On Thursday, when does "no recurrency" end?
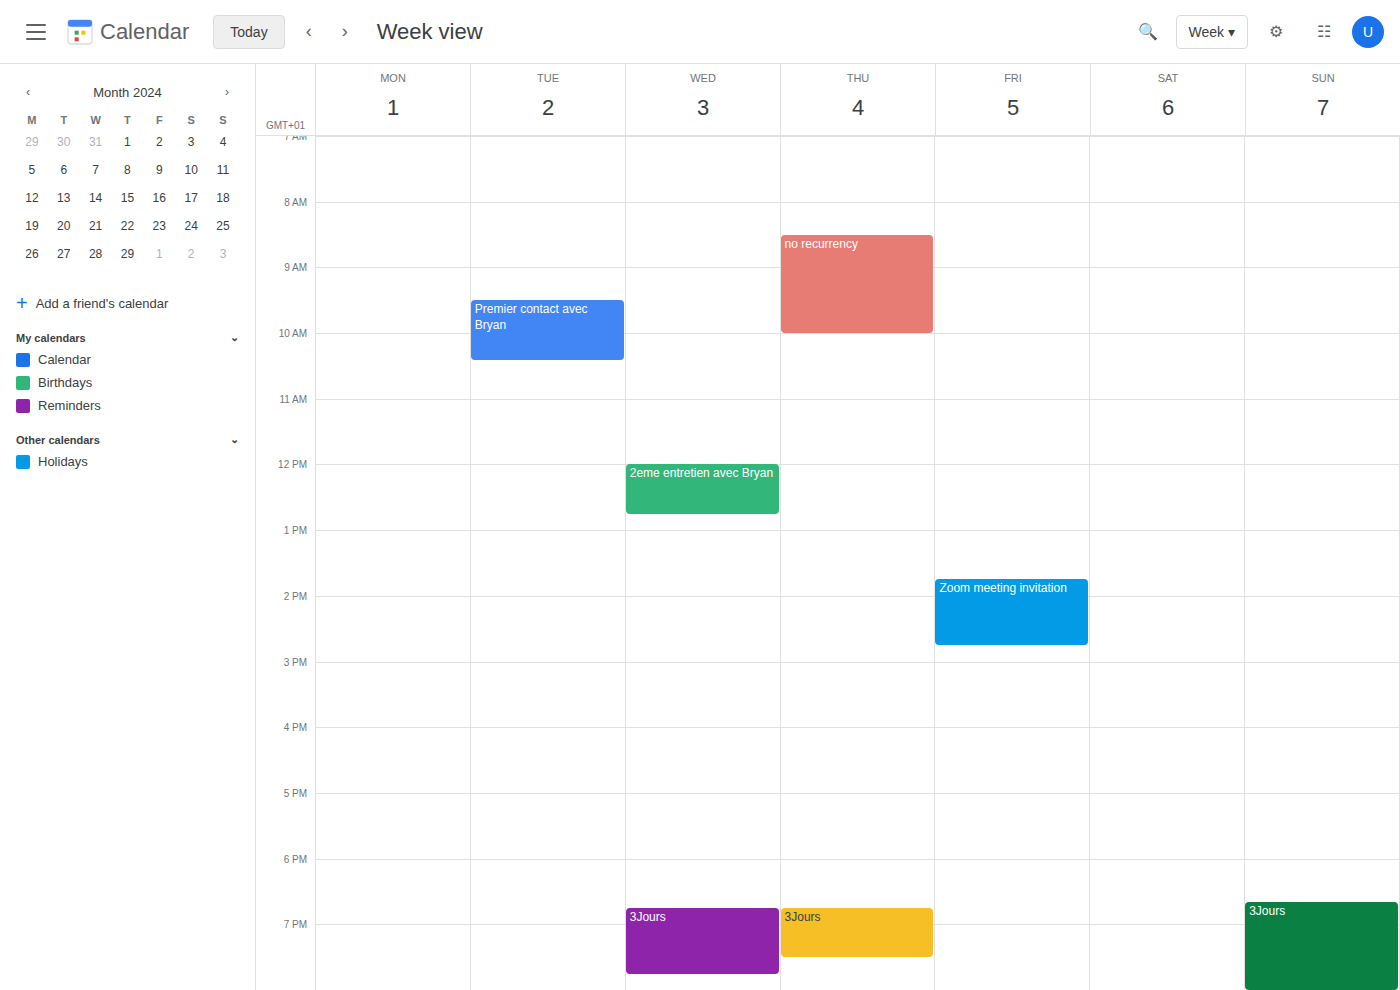
10:00 AM